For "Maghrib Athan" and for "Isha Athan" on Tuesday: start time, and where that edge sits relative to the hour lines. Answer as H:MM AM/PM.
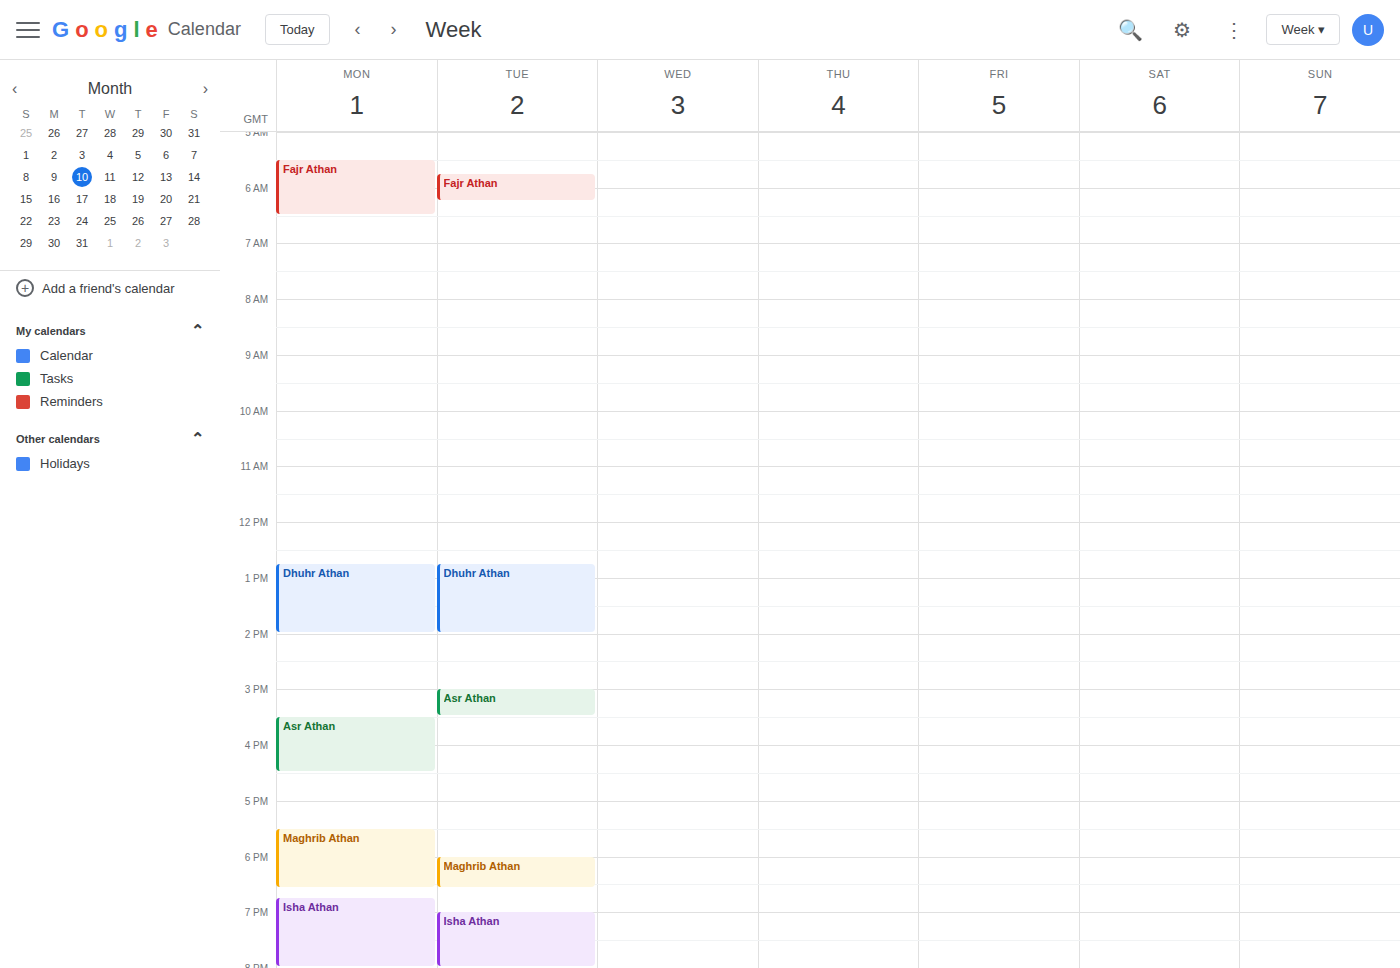
"Maghrib Athan": 6:00 PM, exactly on the 6 PM line. "Isha Athan": 7:00 PM, exactly on the 7 PM line.